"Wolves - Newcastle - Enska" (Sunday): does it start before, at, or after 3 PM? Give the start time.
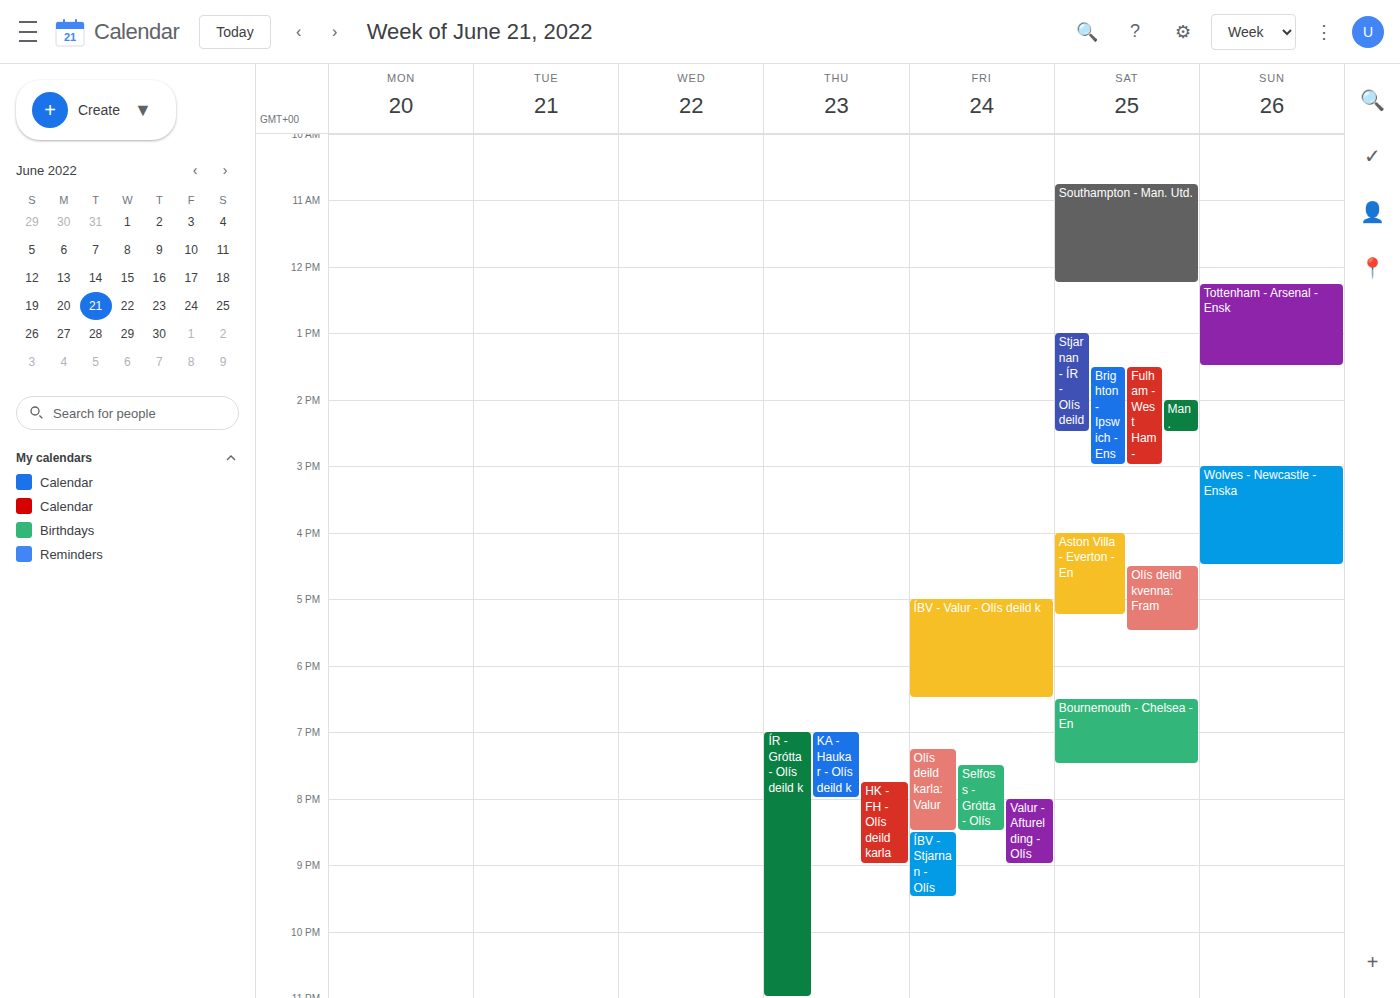
3:00 PM -- exactly at 3 PM, on the 3 PM line.